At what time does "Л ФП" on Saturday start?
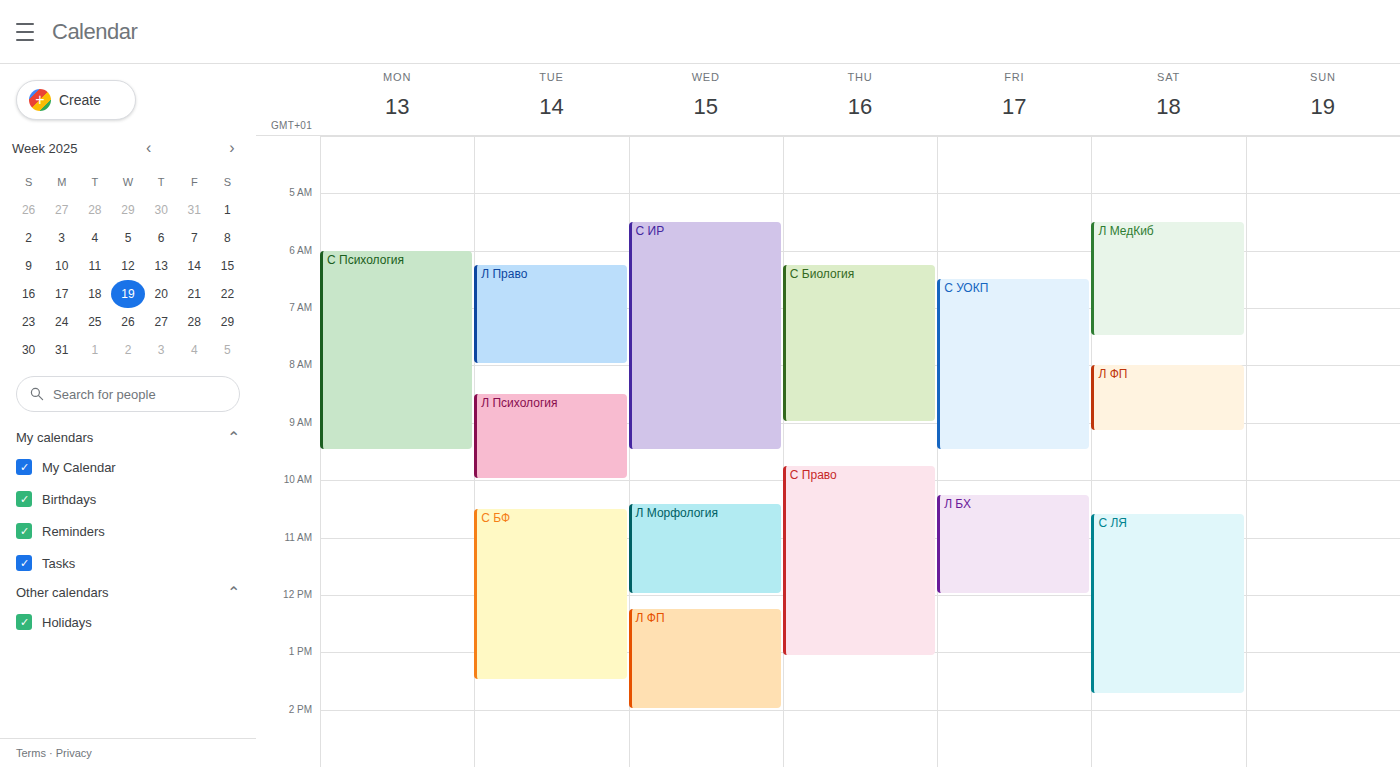
8:00 AM